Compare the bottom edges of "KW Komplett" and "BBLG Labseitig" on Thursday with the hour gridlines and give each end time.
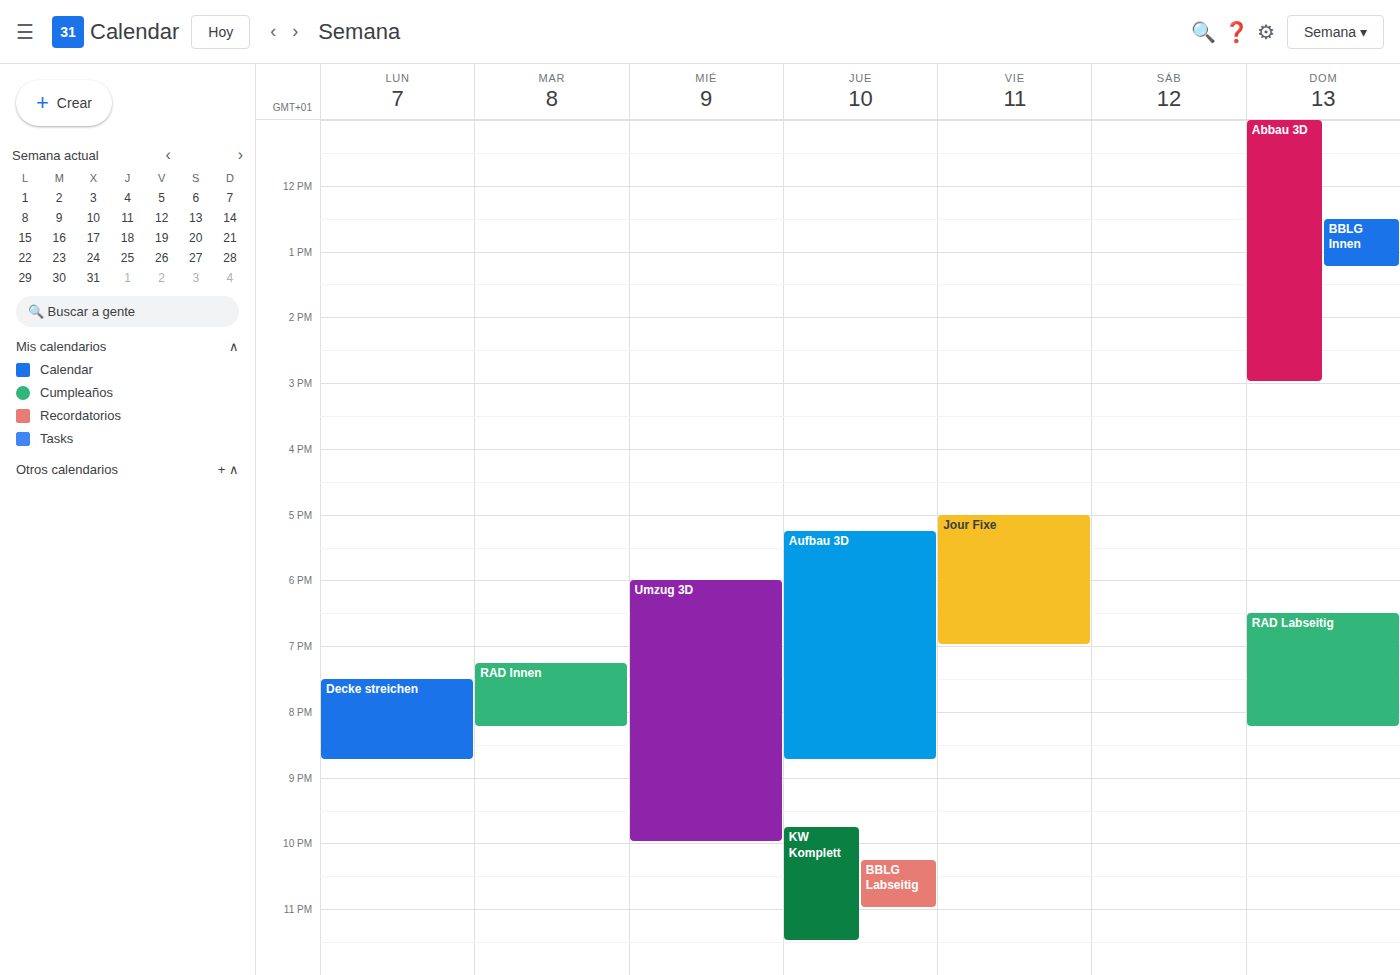
"KW Komplett": 11:30 PM, halfway between the 11 PM and 12 AM lines. "BBLG Labseitig": 11:00 PM, exactly on the 11 PM line.